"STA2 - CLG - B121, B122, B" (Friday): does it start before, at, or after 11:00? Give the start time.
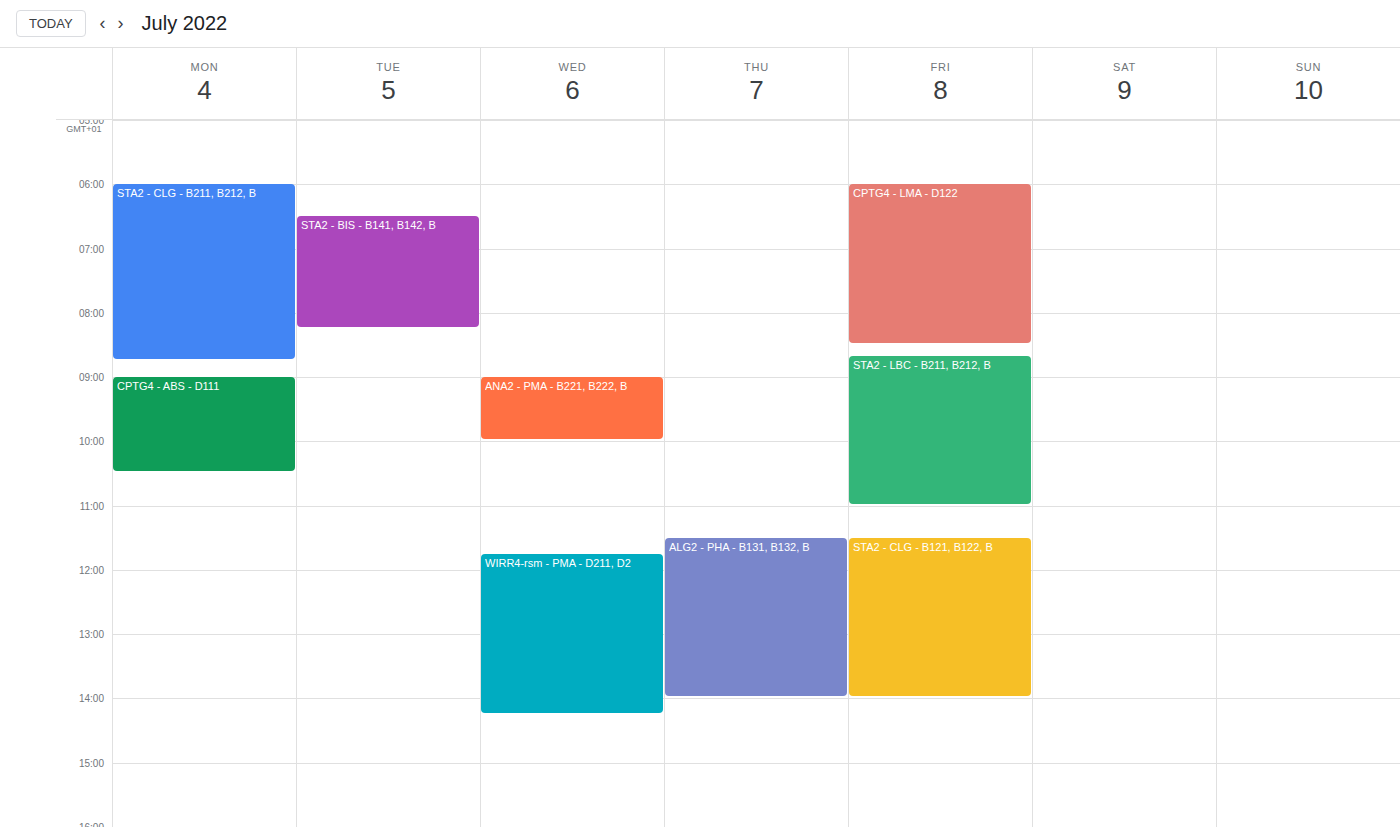
11:30 -- after 11:00, 30 minutes below the 11:00 line.